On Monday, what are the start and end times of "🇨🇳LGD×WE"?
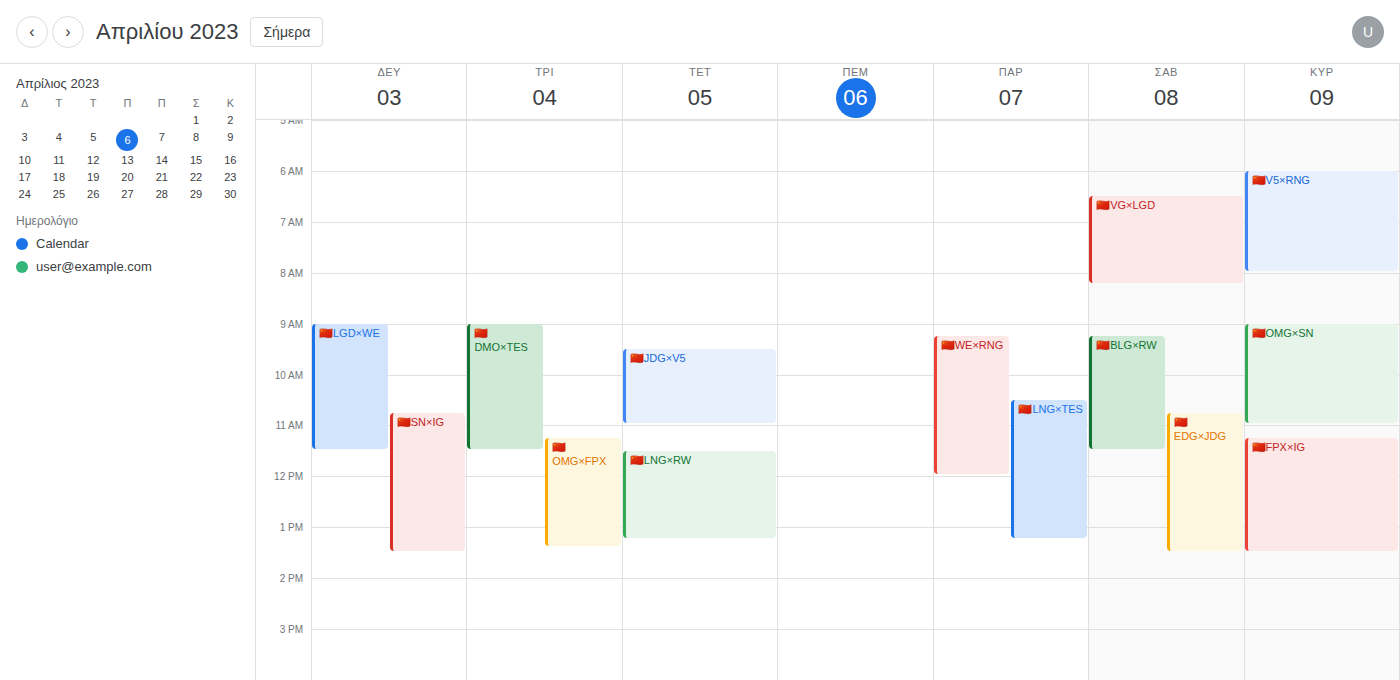
9:00 AM to 11:30 AM